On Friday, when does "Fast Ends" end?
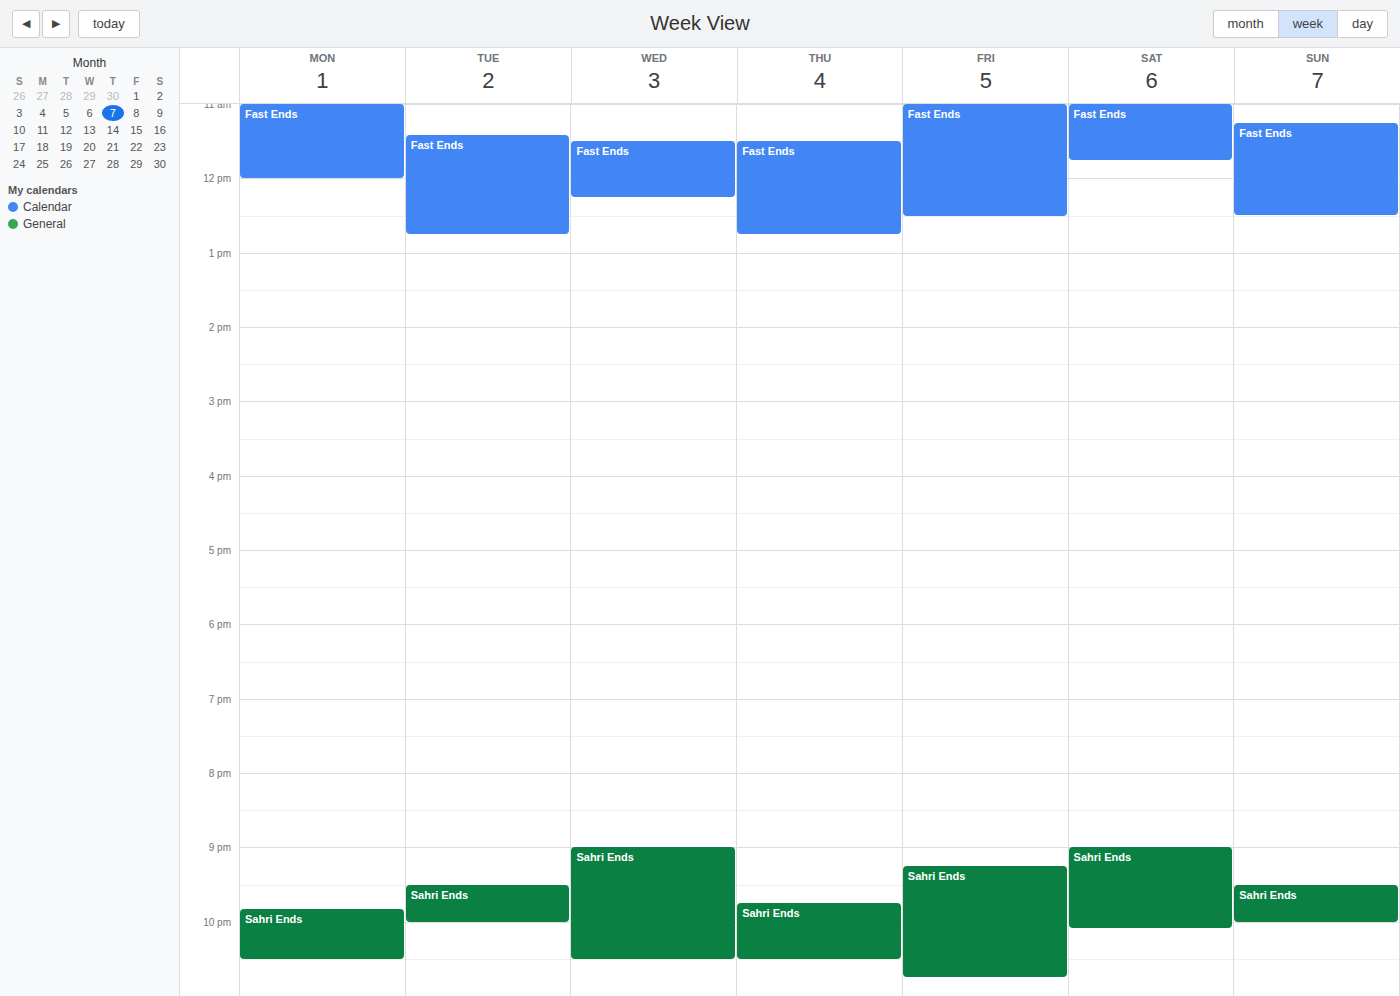
12:30 PM